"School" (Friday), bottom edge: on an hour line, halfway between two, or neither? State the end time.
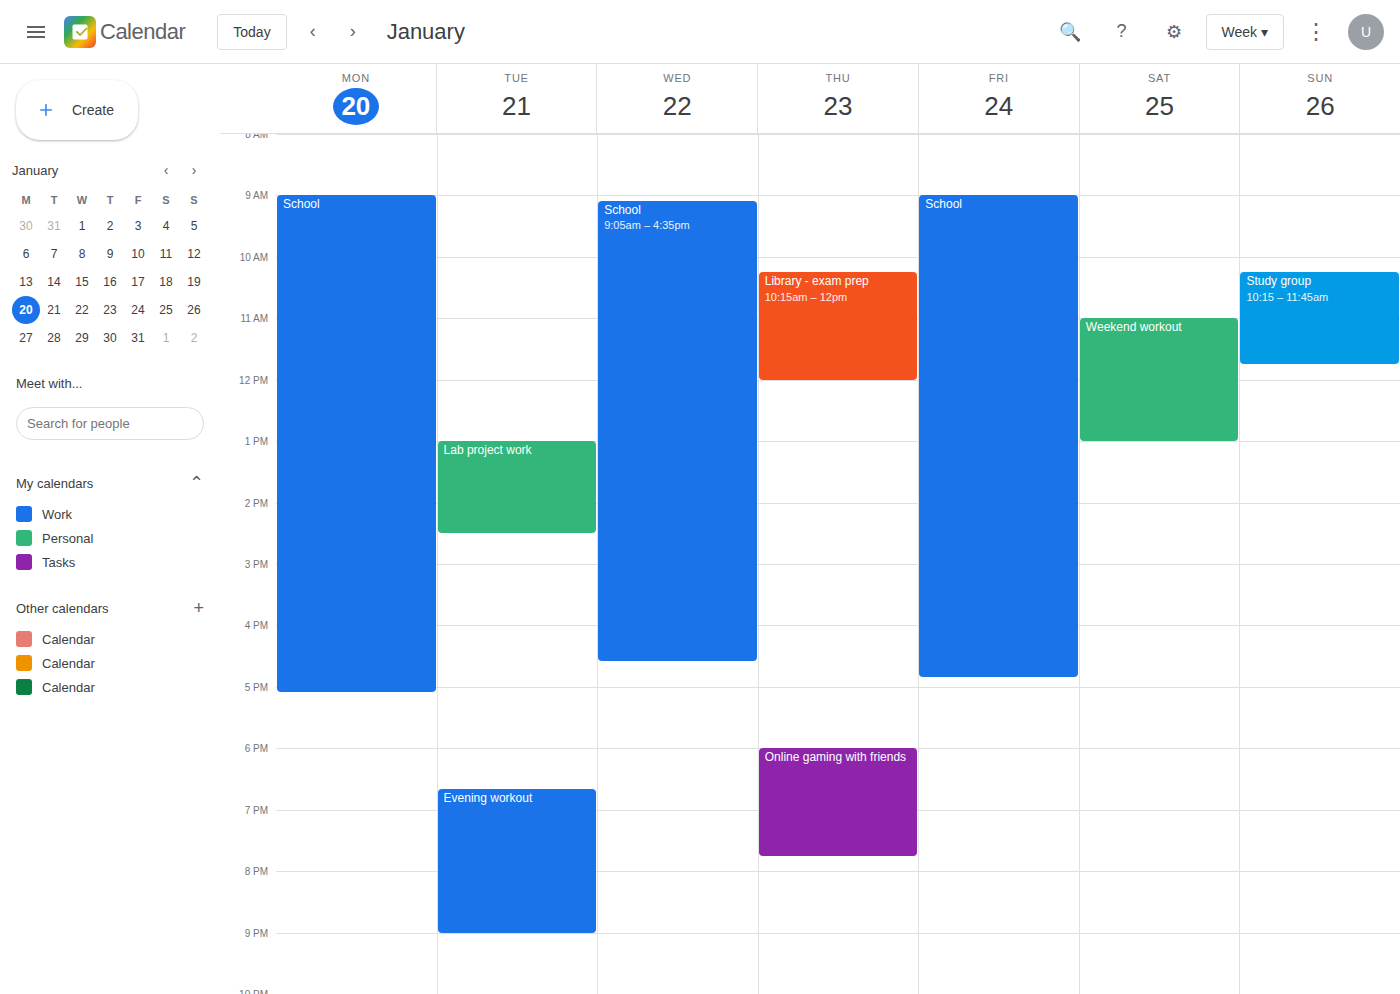
4:50 PM -- neither: 50 minutes below the 4 PM line and 10 minutes above the 5 PM line.